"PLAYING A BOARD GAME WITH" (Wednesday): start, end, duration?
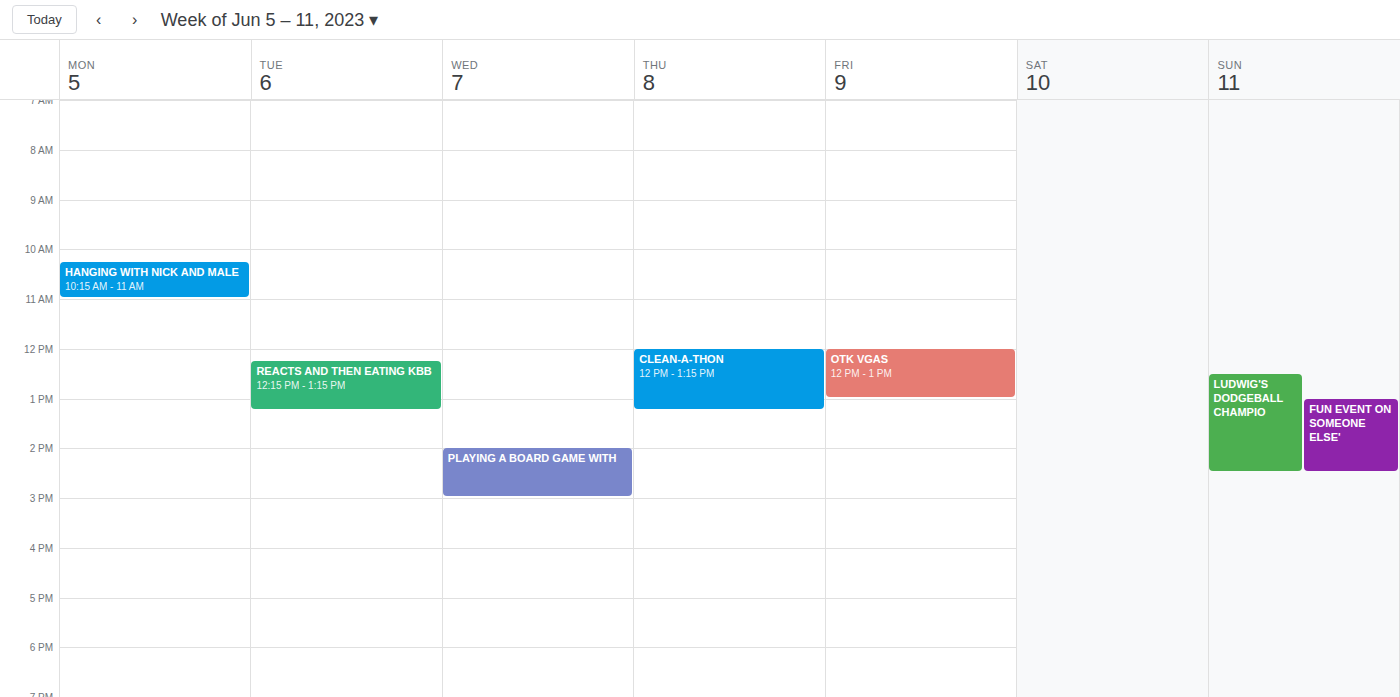
2:00 PM to 3:00 PM, 1 hour